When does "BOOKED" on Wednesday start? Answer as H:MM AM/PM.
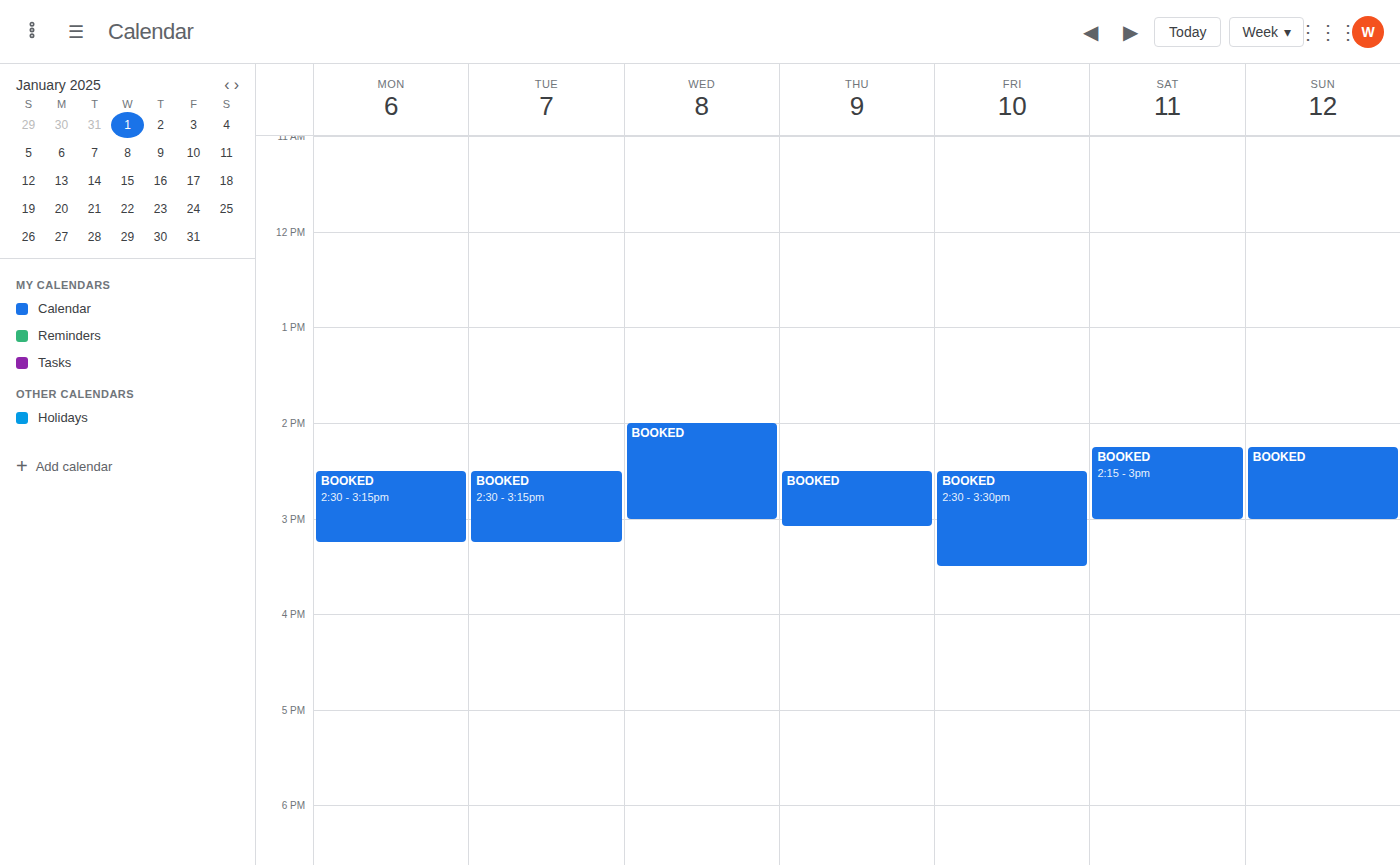
2:00 PM